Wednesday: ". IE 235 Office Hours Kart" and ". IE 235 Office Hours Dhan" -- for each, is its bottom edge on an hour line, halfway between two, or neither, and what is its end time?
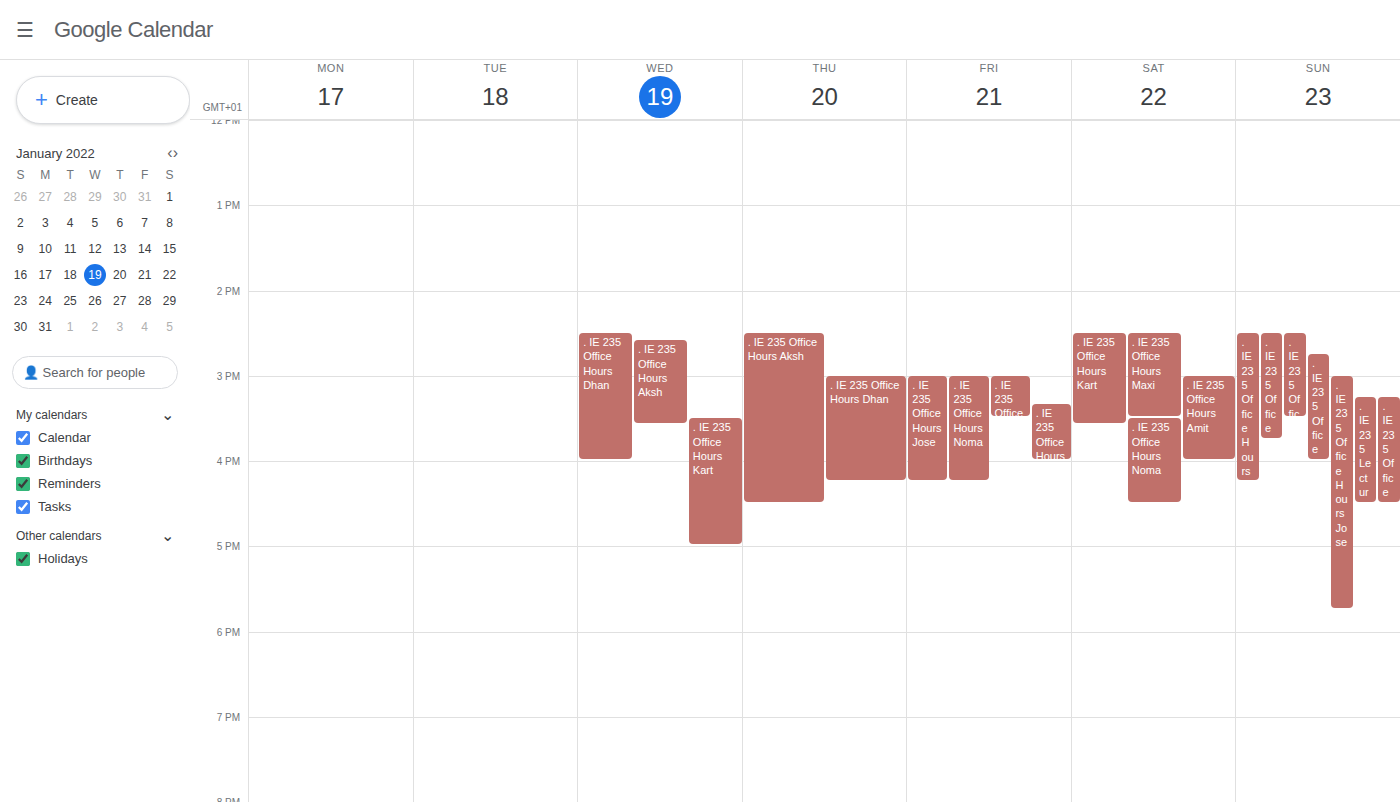
". IE 235 Office Hours Kart": 5:00 PM, exactly on the 5 PM line. ". IE 235 Office Hours Dhan": 4:00 PM, exactly on the 4 PM line.